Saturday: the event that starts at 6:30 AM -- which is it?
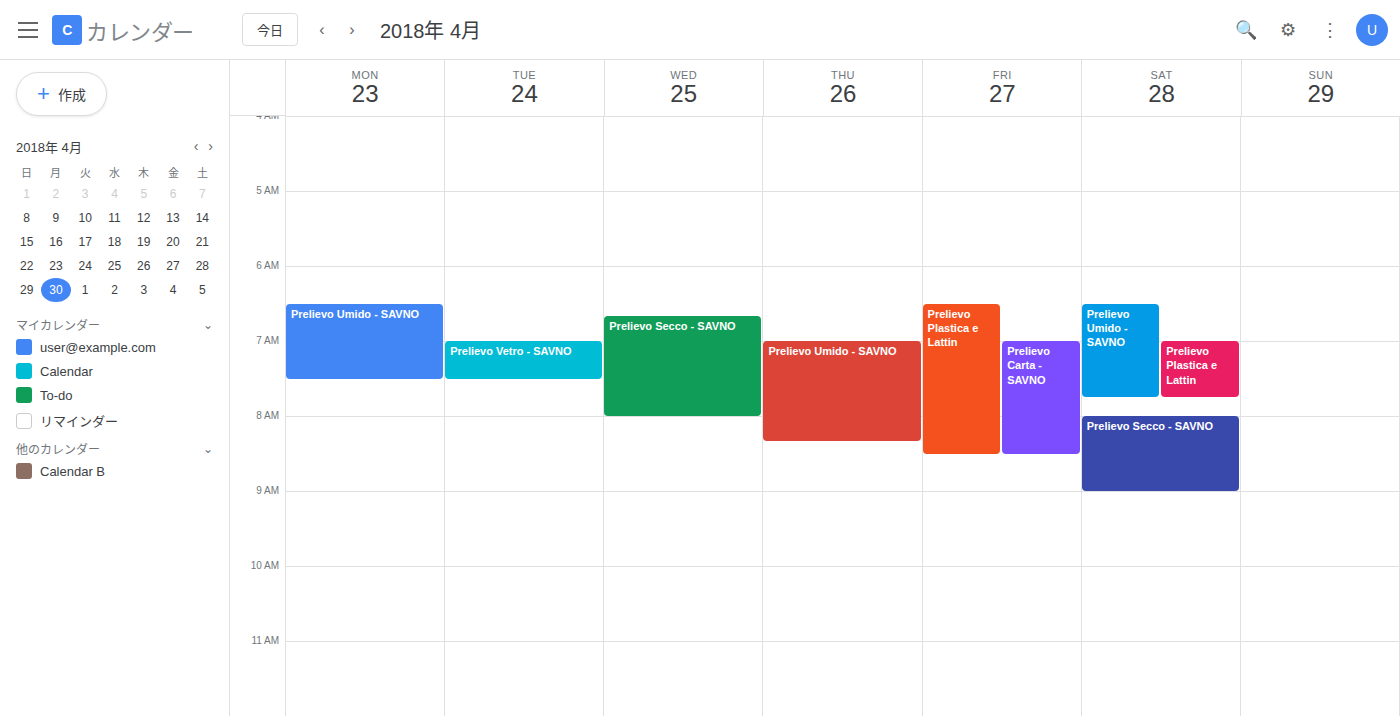
"Prelievo Umido - SAVNO"